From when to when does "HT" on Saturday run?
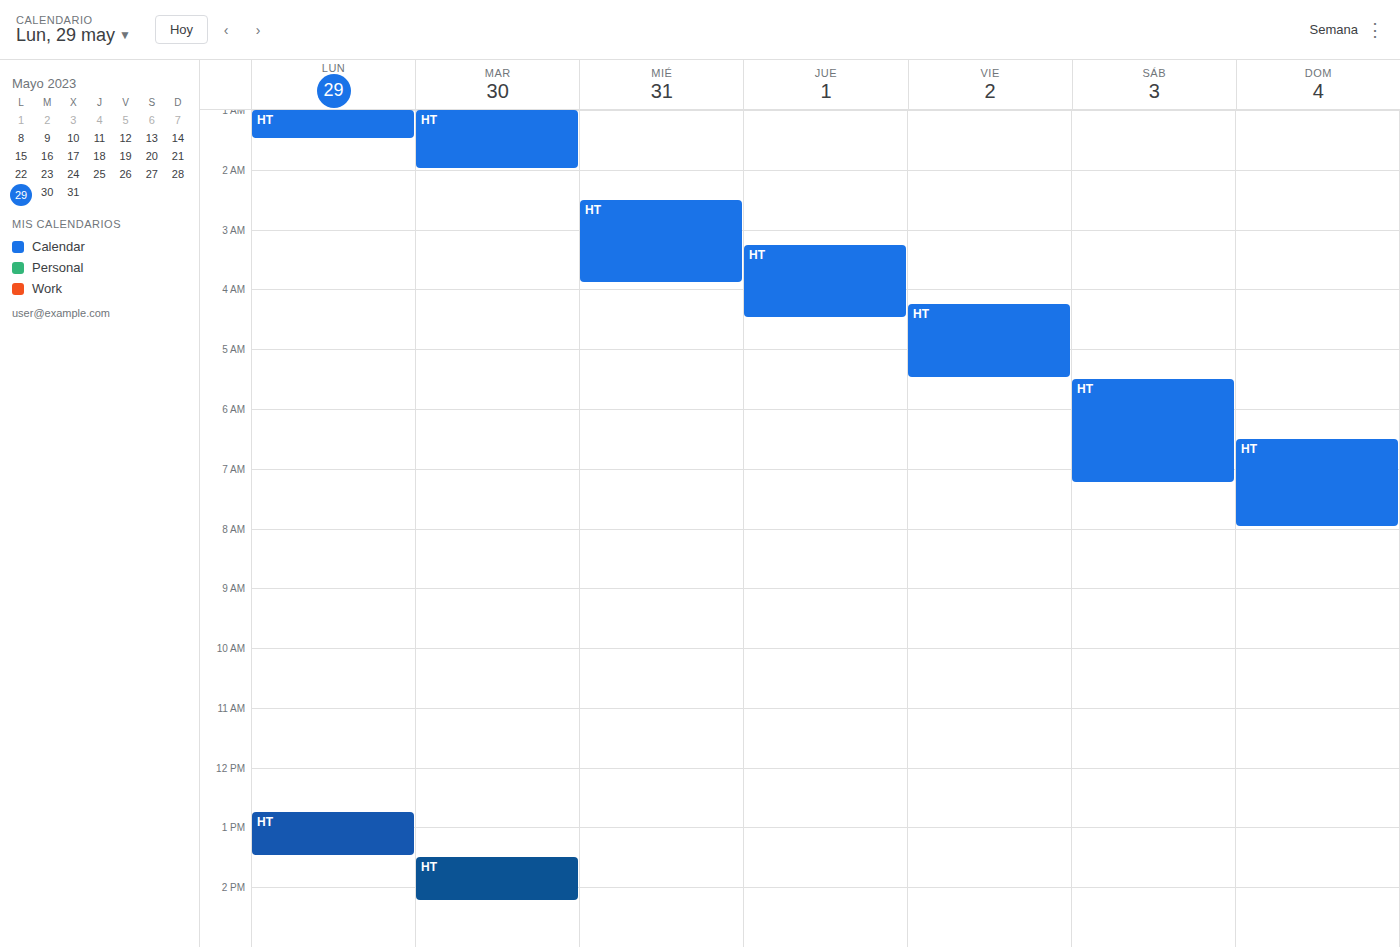
05:30 to 07:15